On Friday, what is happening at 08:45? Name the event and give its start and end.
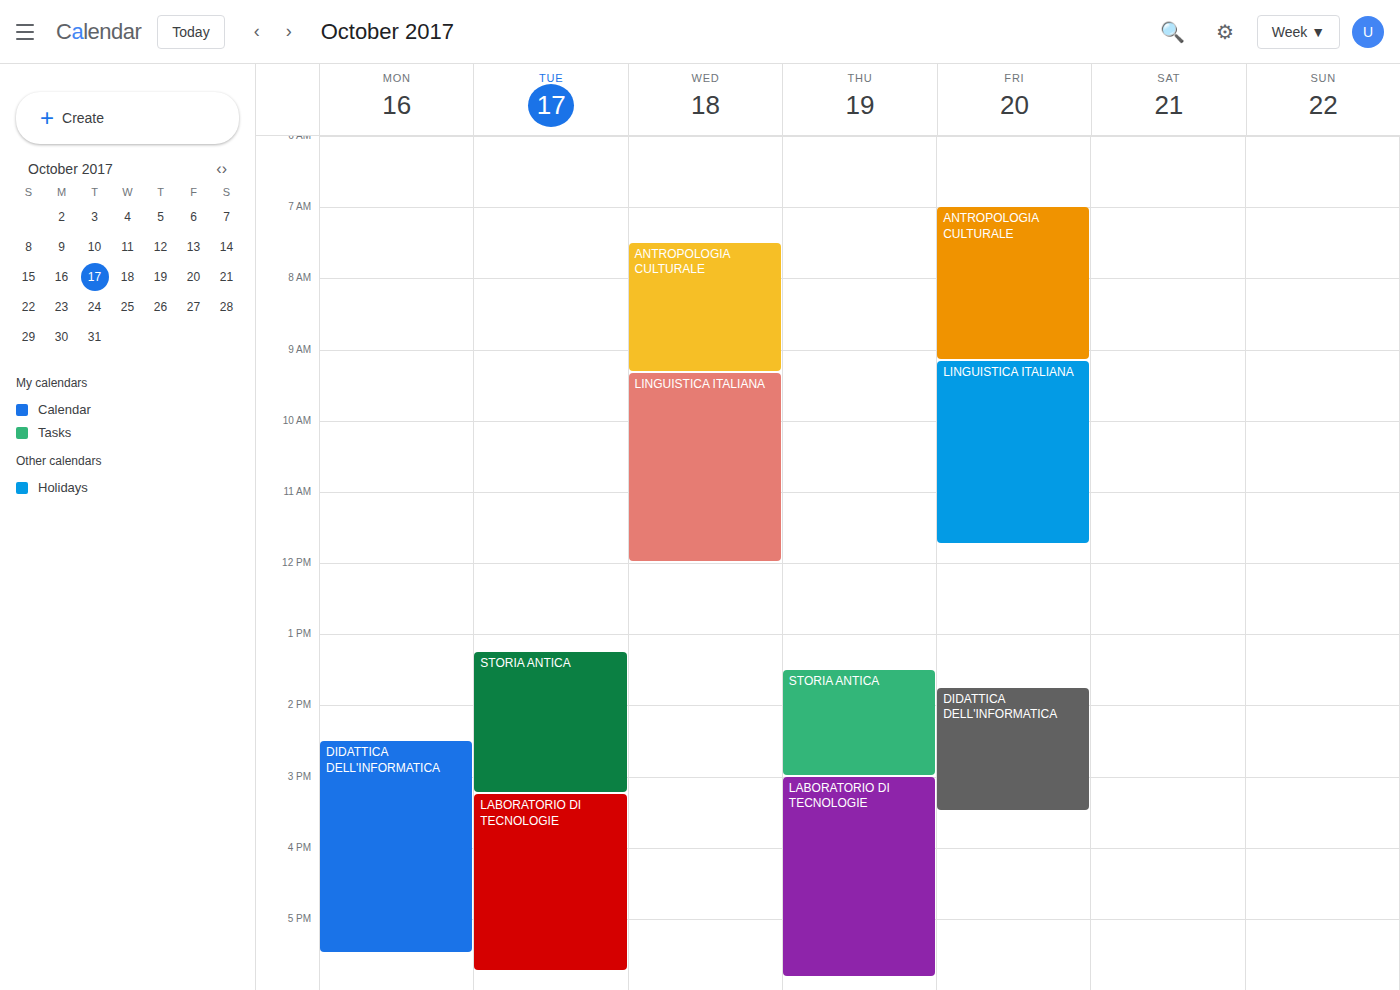
"ANTROPOLOGIA CULTURALE", 07:00 to 09:10